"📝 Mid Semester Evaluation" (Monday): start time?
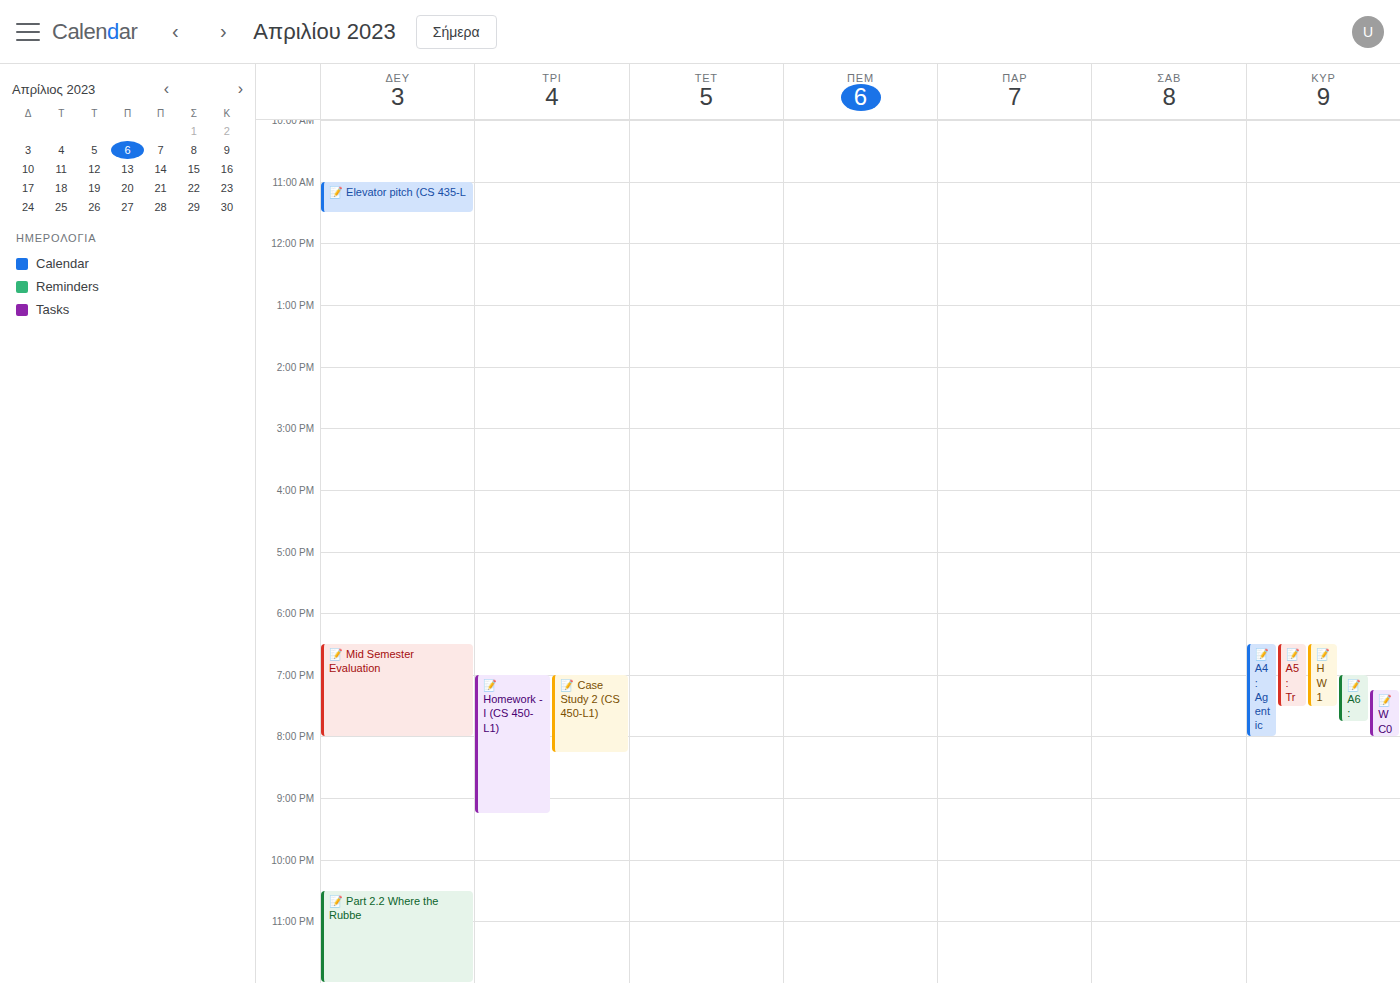
6:30 PM